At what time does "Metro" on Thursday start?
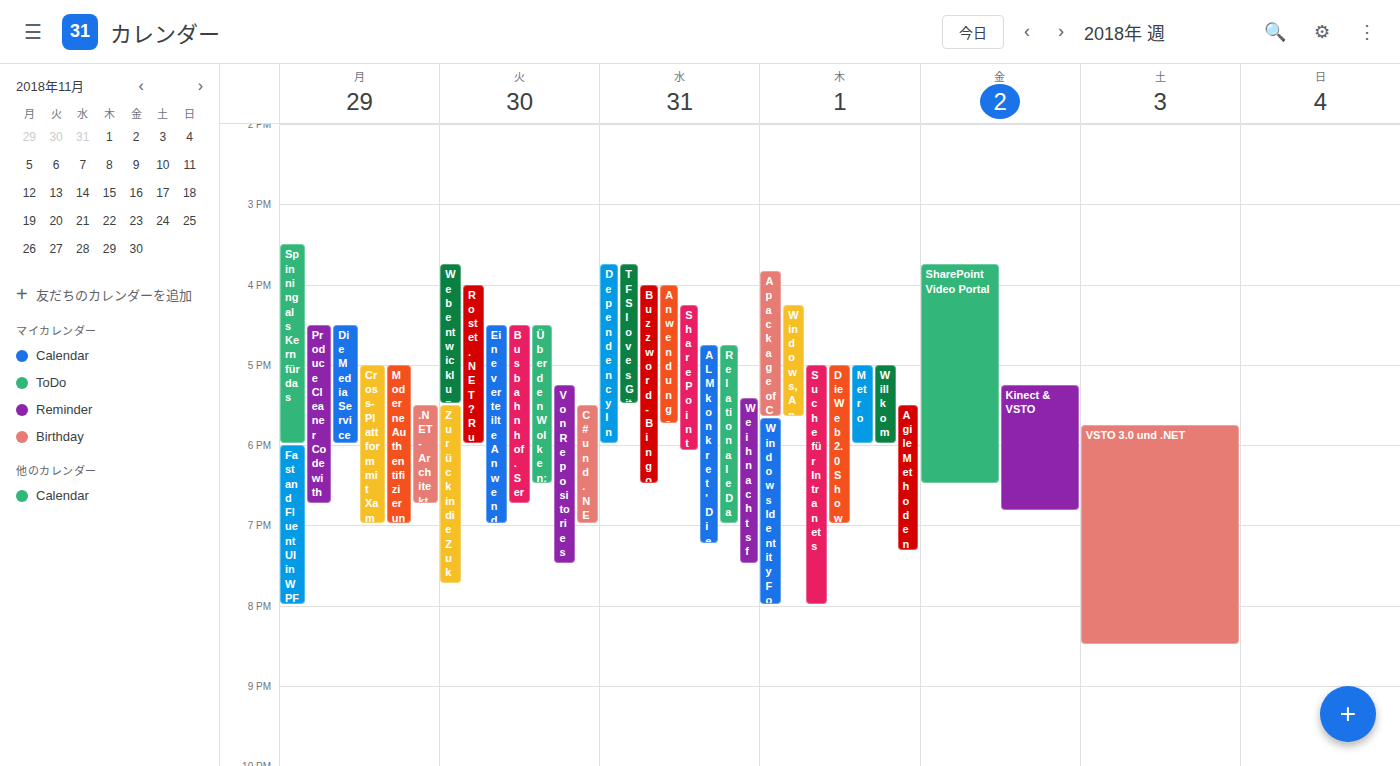
5:00 PM